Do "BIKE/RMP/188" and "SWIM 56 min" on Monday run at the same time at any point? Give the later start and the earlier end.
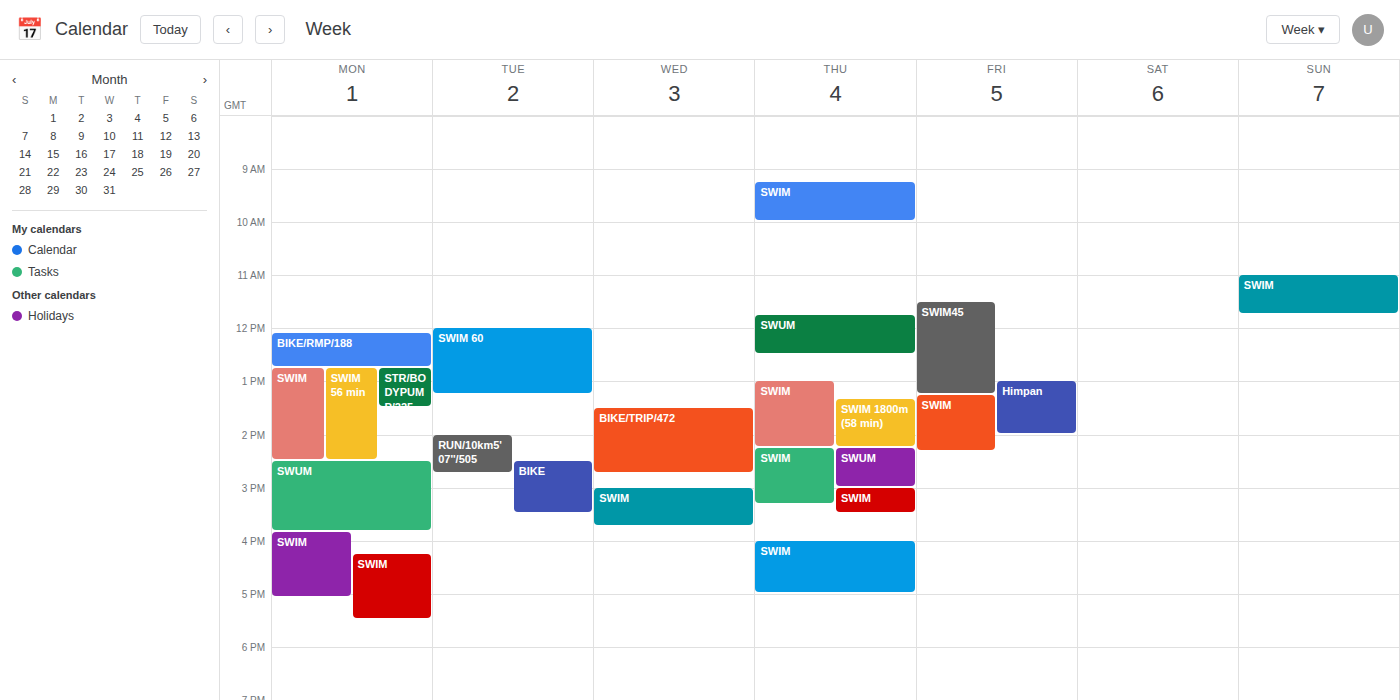
"BIKE/RMP/188" ends at 12:45 PM, exactly when "SWIM 56 min" starts -- they touch but do not overlap.